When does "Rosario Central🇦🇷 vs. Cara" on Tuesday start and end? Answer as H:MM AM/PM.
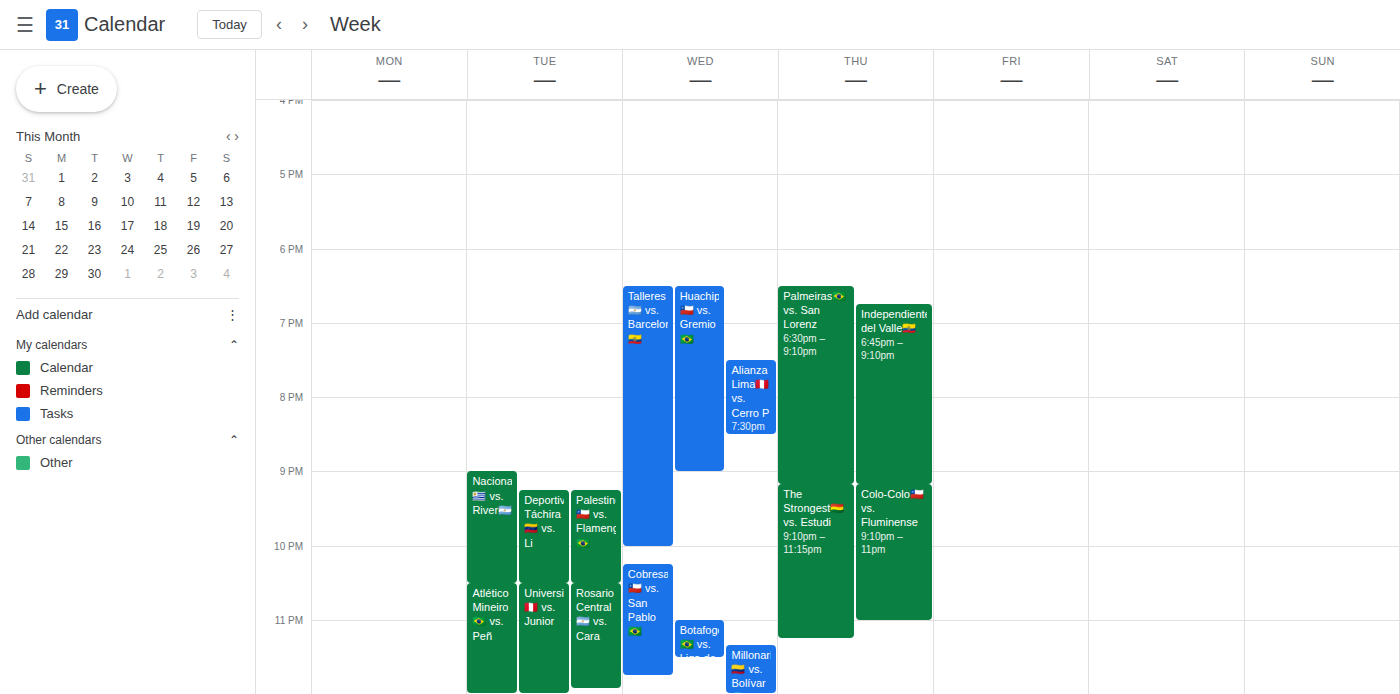
10:30 PM to 11:55 PM